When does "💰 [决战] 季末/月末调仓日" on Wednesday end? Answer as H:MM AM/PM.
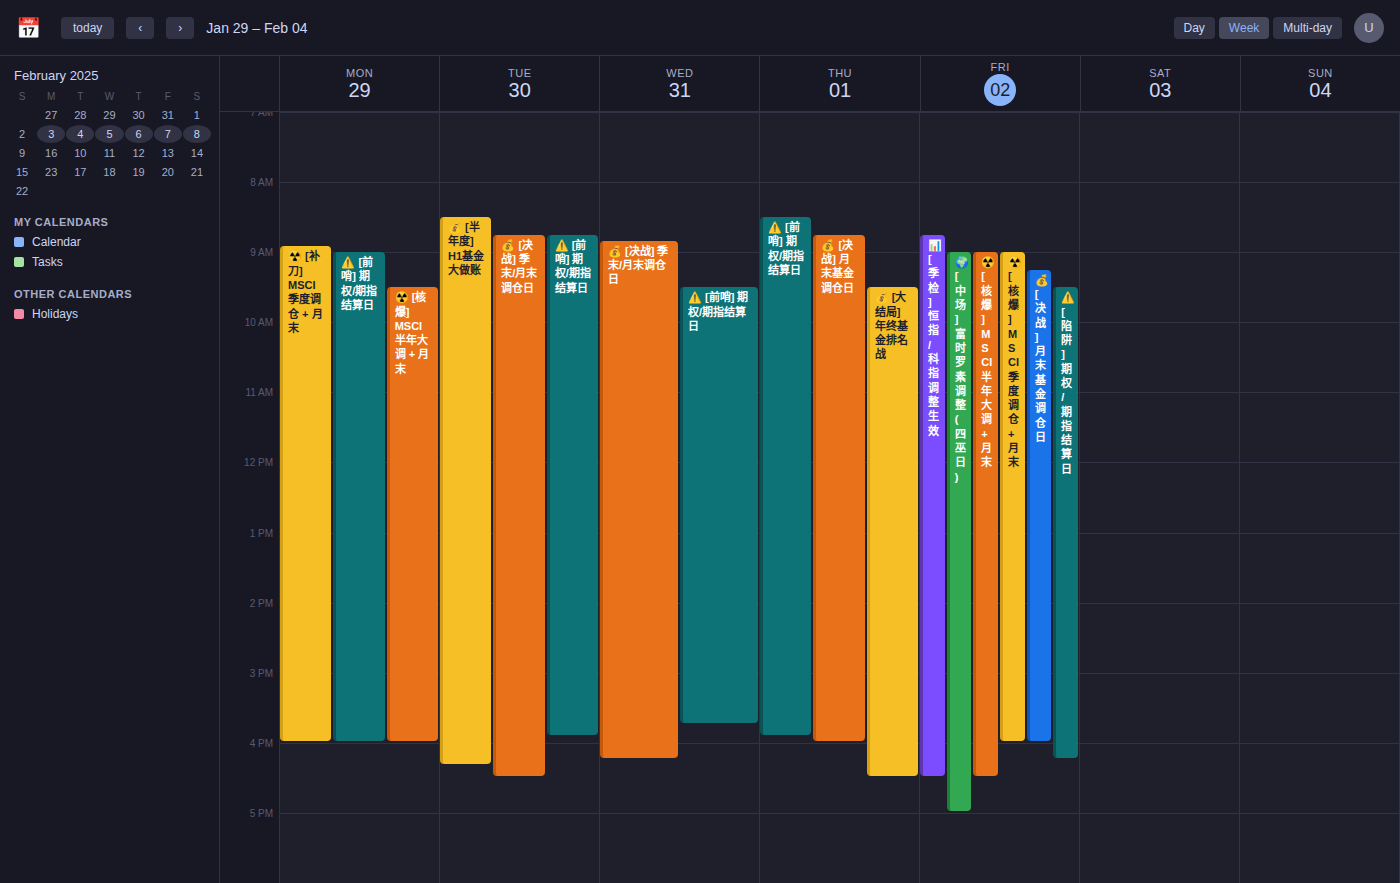
4:15 PM